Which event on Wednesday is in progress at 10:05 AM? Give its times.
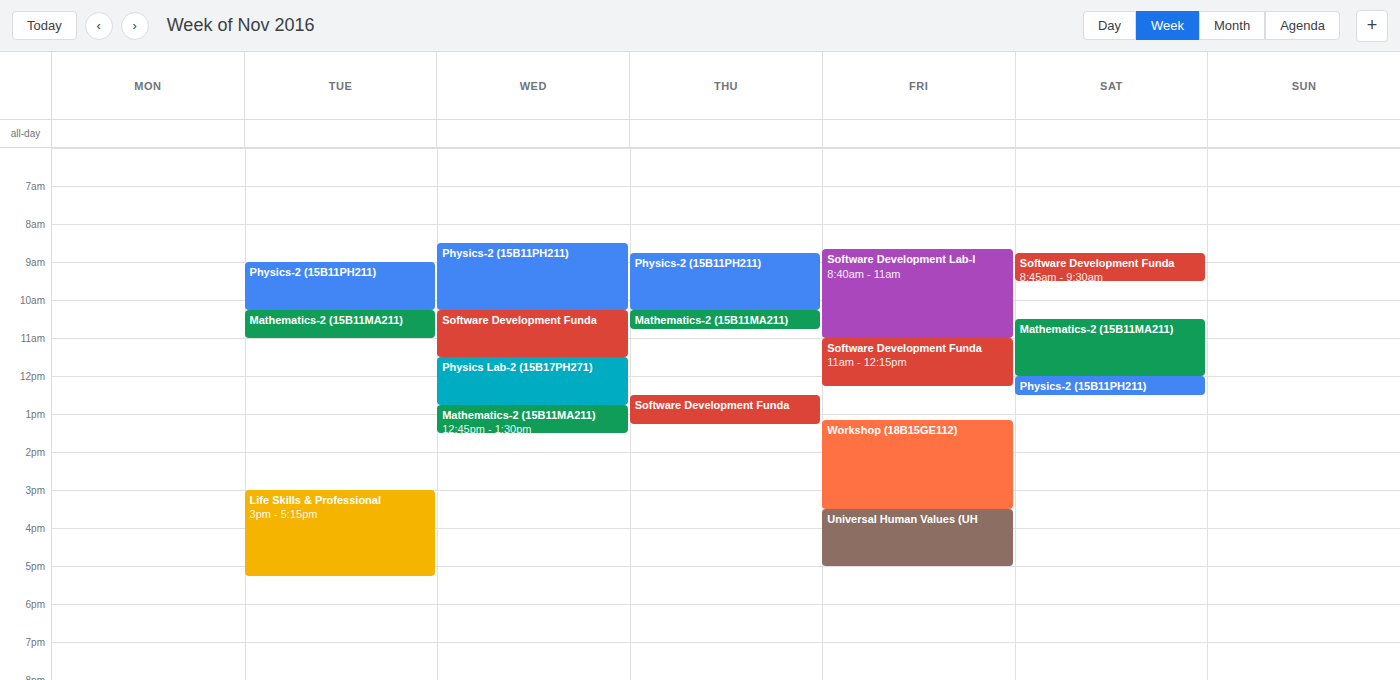
"Physics-2 (15B11PH211)", 8:30 AM to 10:15 AM